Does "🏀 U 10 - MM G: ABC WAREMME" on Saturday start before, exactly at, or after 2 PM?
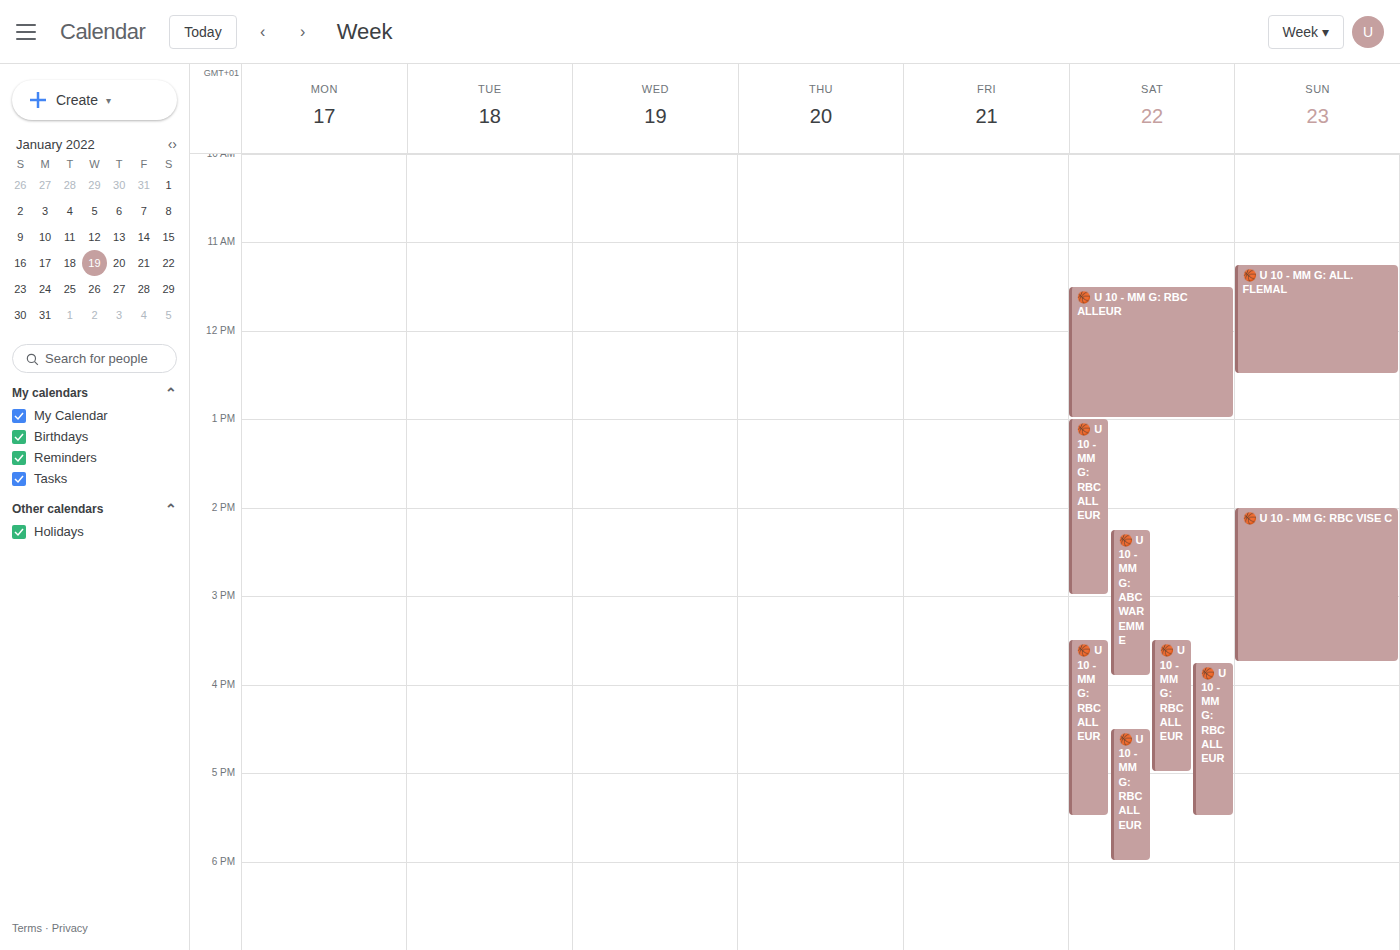
2:15 PM -- after 2 PM, 15 minutes below the 2 PM line.